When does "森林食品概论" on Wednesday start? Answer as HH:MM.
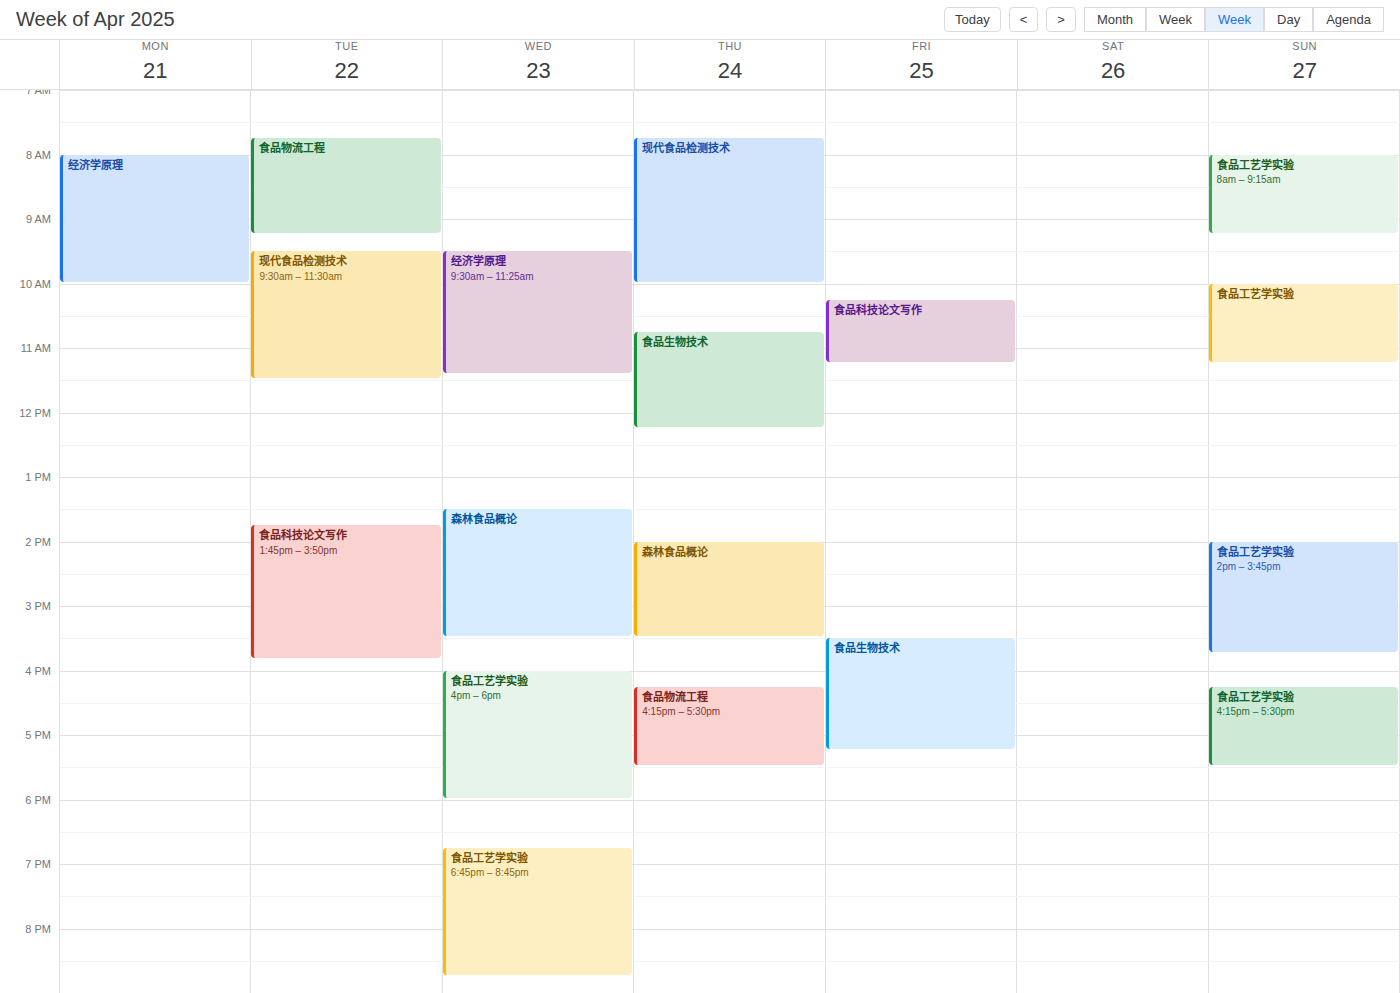
13:30